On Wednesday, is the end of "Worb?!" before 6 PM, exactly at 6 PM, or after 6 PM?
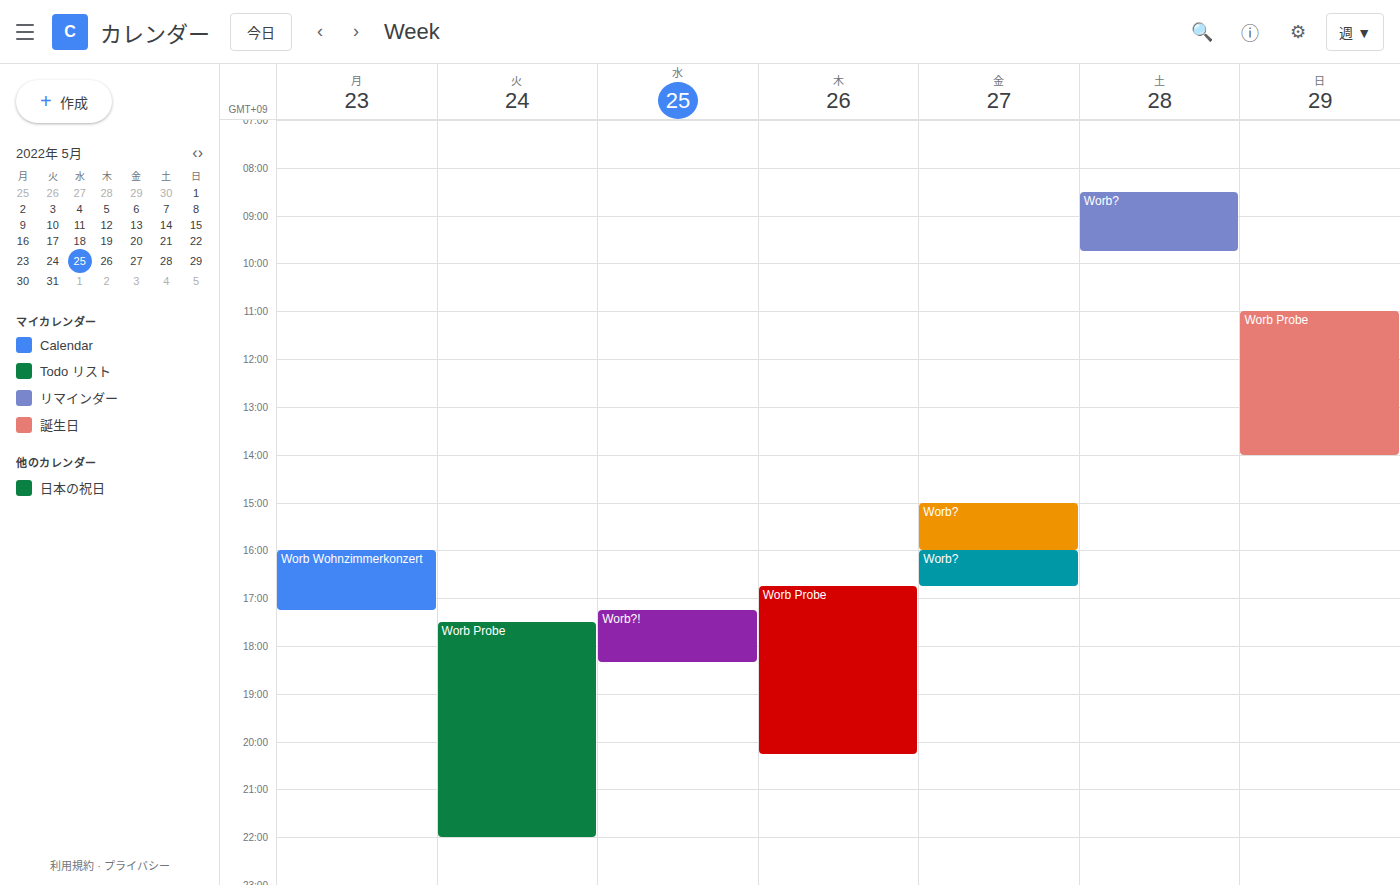
6:20 PM -- after 6 PM, 20 minutes below the 6 PM line.